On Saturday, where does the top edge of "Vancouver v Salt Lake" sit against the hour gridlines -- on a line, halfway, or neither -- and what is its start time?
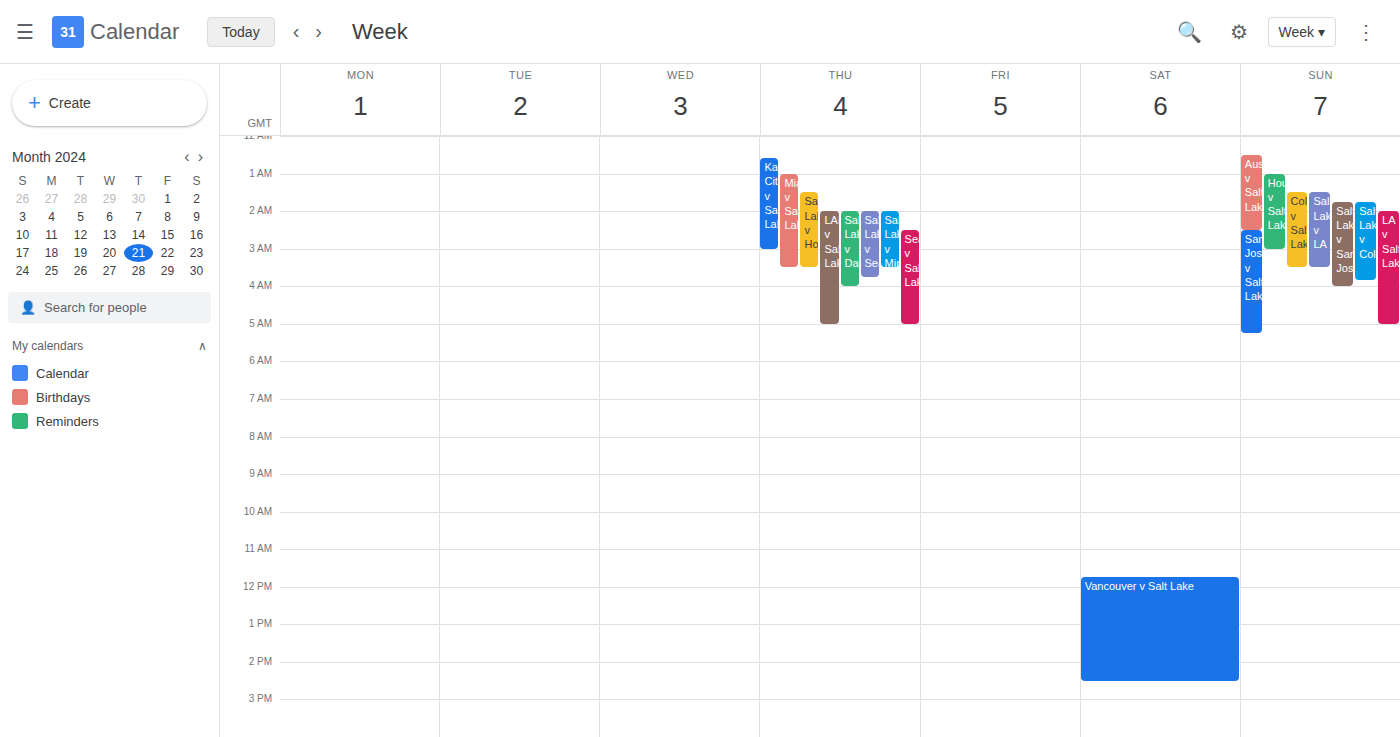
11:45 AM -- neither: three quarters of the way from the 11 AM line to the 12 PM line.